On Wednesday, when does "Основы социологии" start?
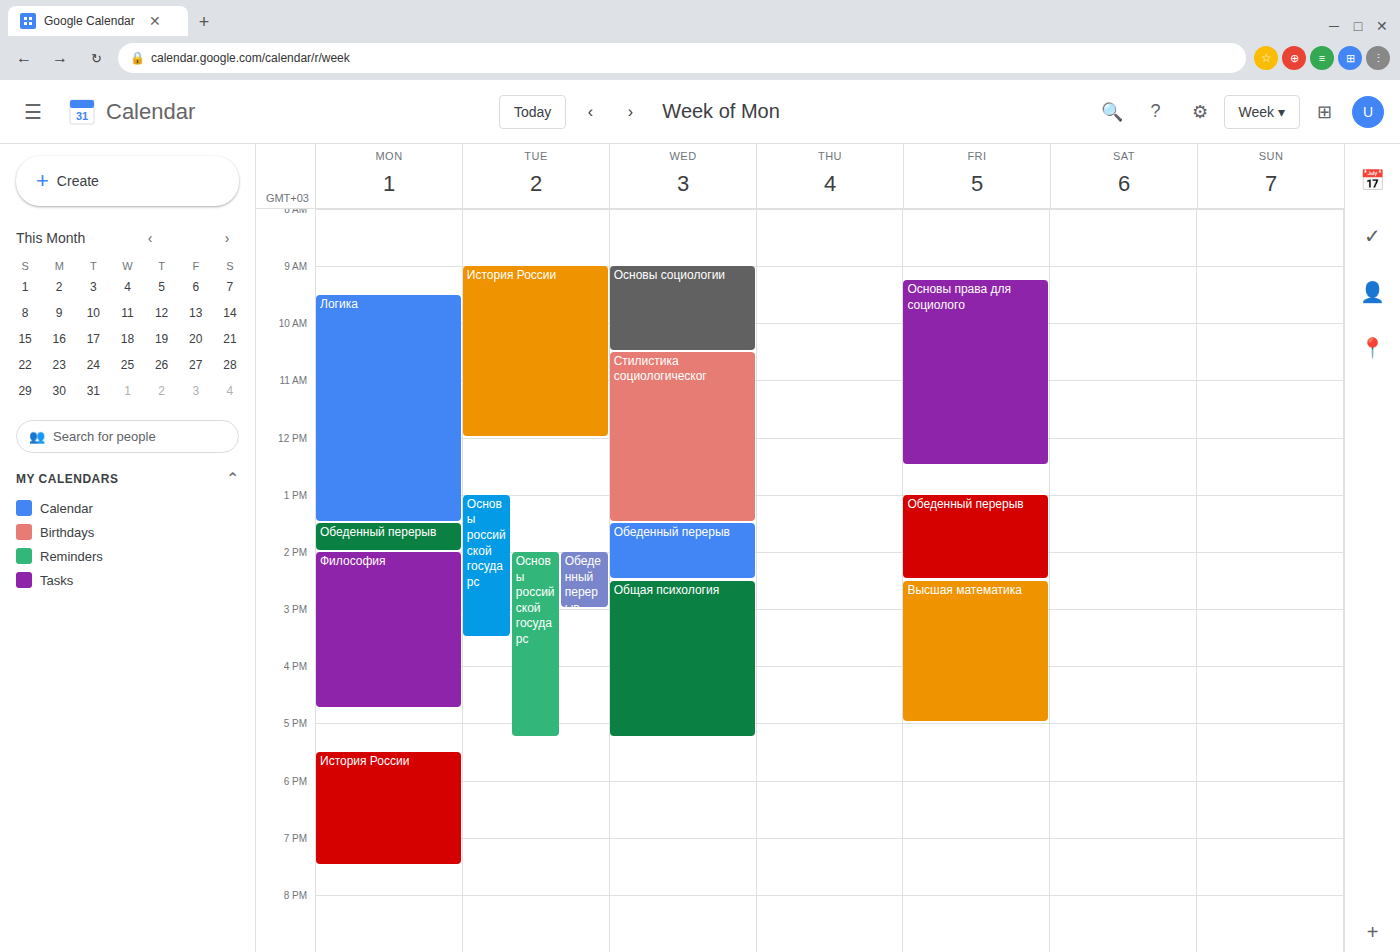
9:00 AM